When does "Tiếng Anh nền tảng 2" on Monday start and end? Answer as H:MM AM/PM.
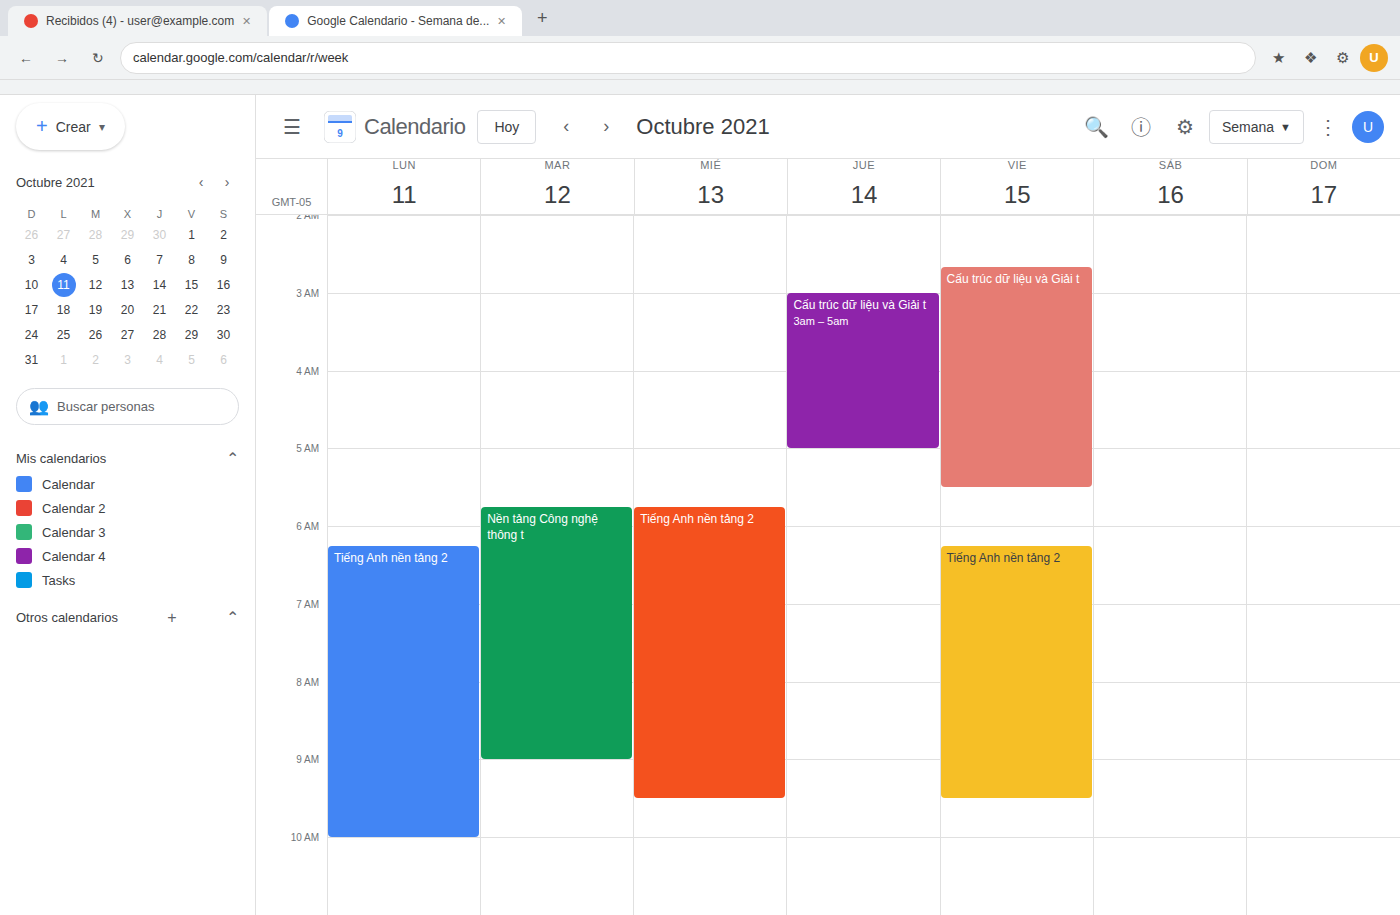
6:15 AM to 10:00 AM